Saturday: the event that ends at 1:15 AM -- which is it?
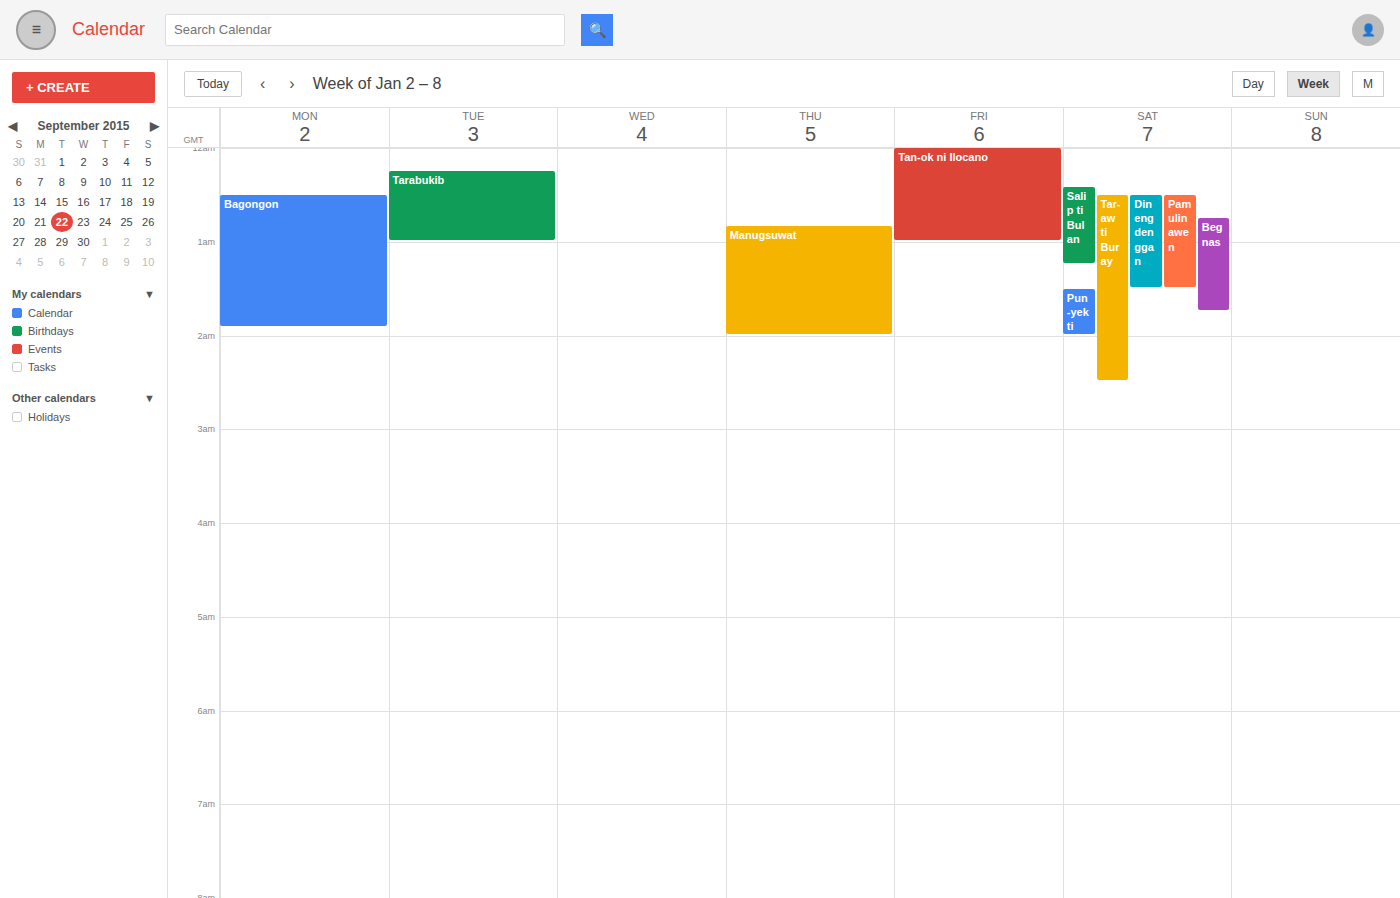
"Salip ti Bulan"